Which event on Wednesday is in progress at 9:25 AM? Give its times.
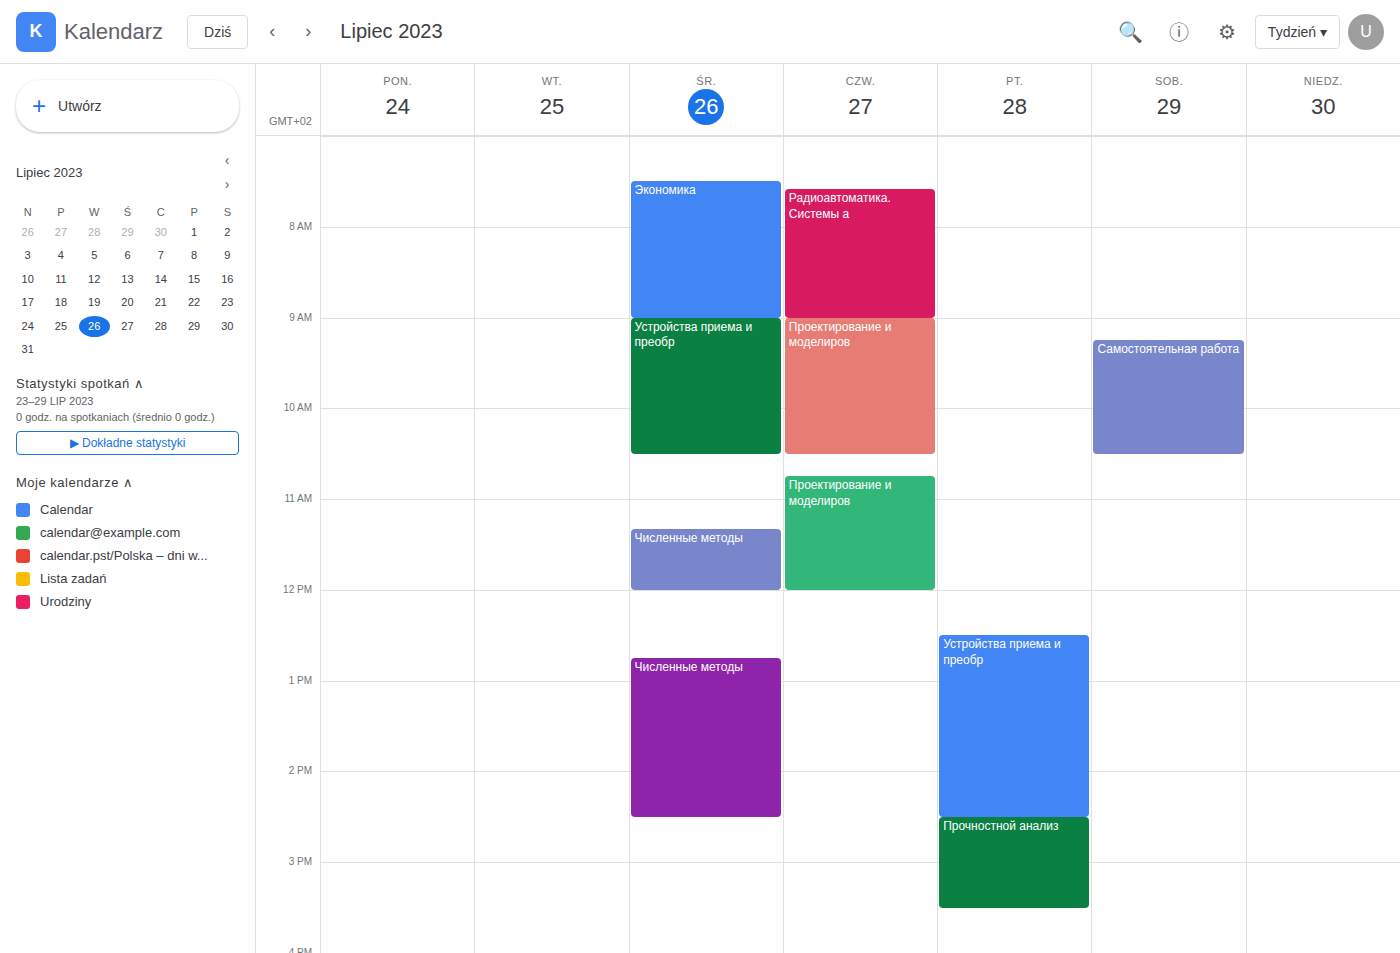
"Устройства приема и преобр", 9:00 AM to 10:30 AM